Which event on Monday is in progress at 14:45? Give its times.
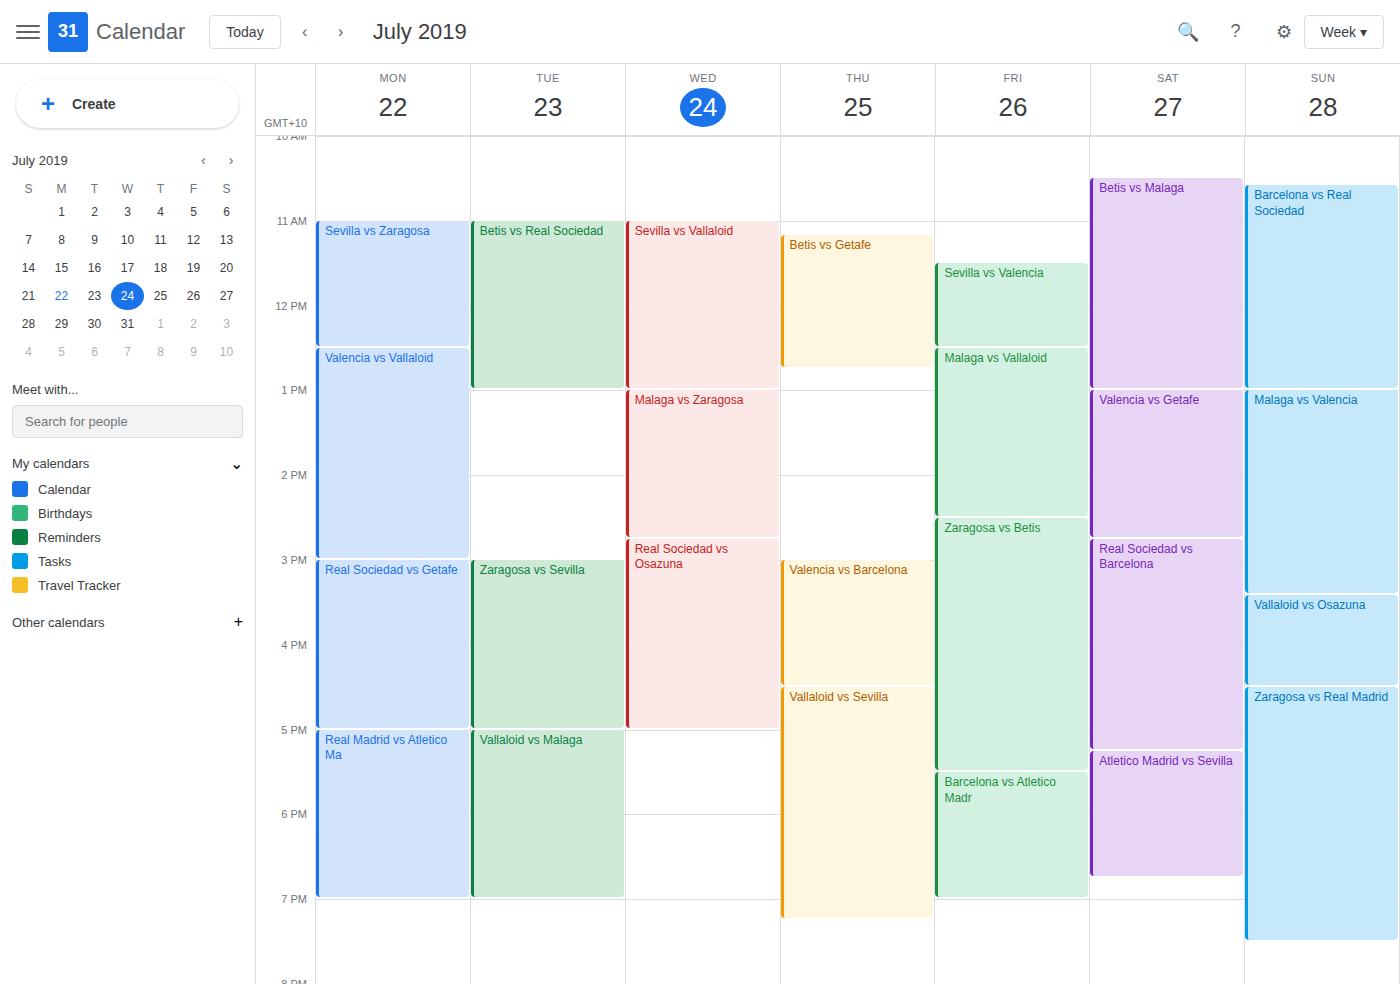
"Valencia vs Vallaloid", 12:30 to 15:00